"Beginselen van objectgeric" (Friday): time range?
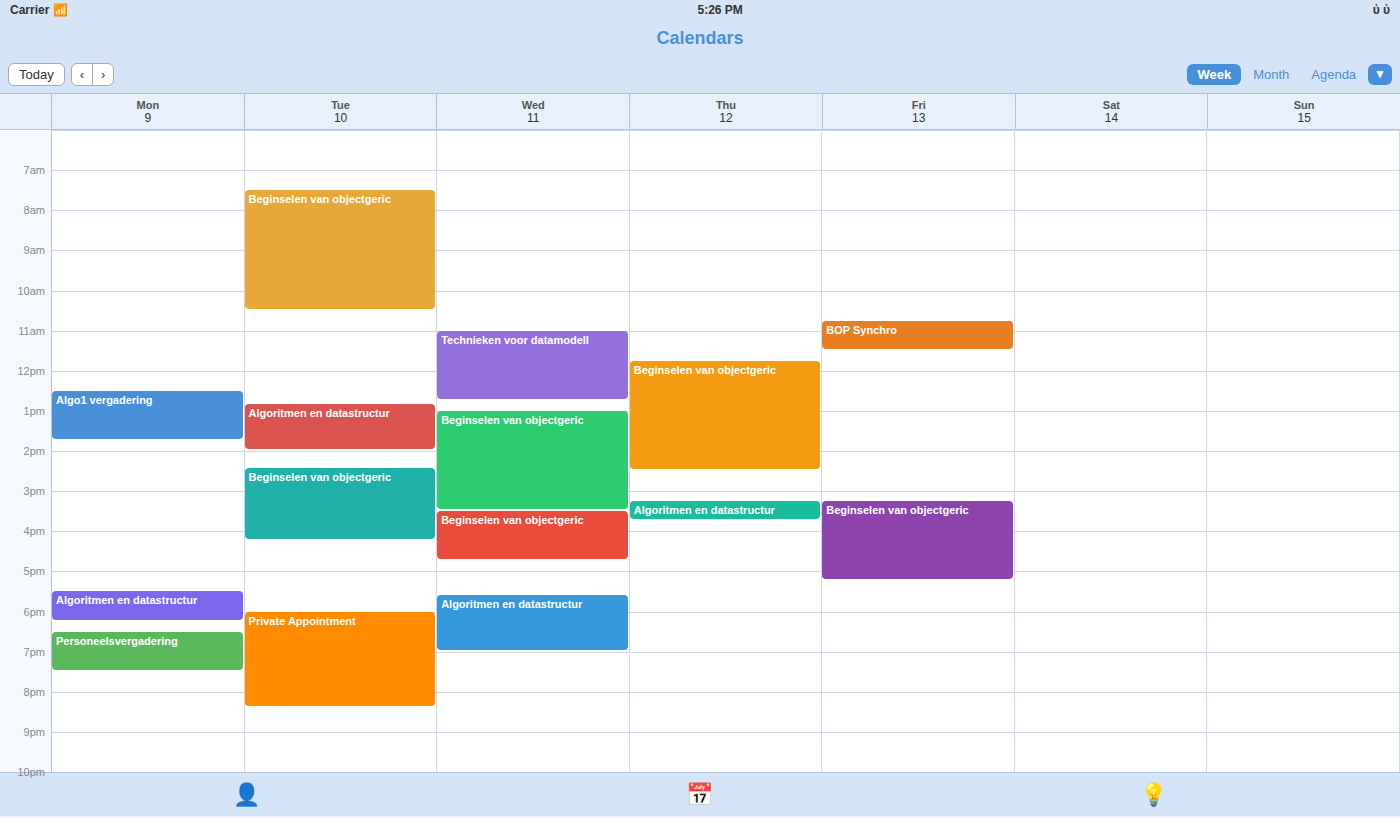
3:15 PM to 5:15 PM